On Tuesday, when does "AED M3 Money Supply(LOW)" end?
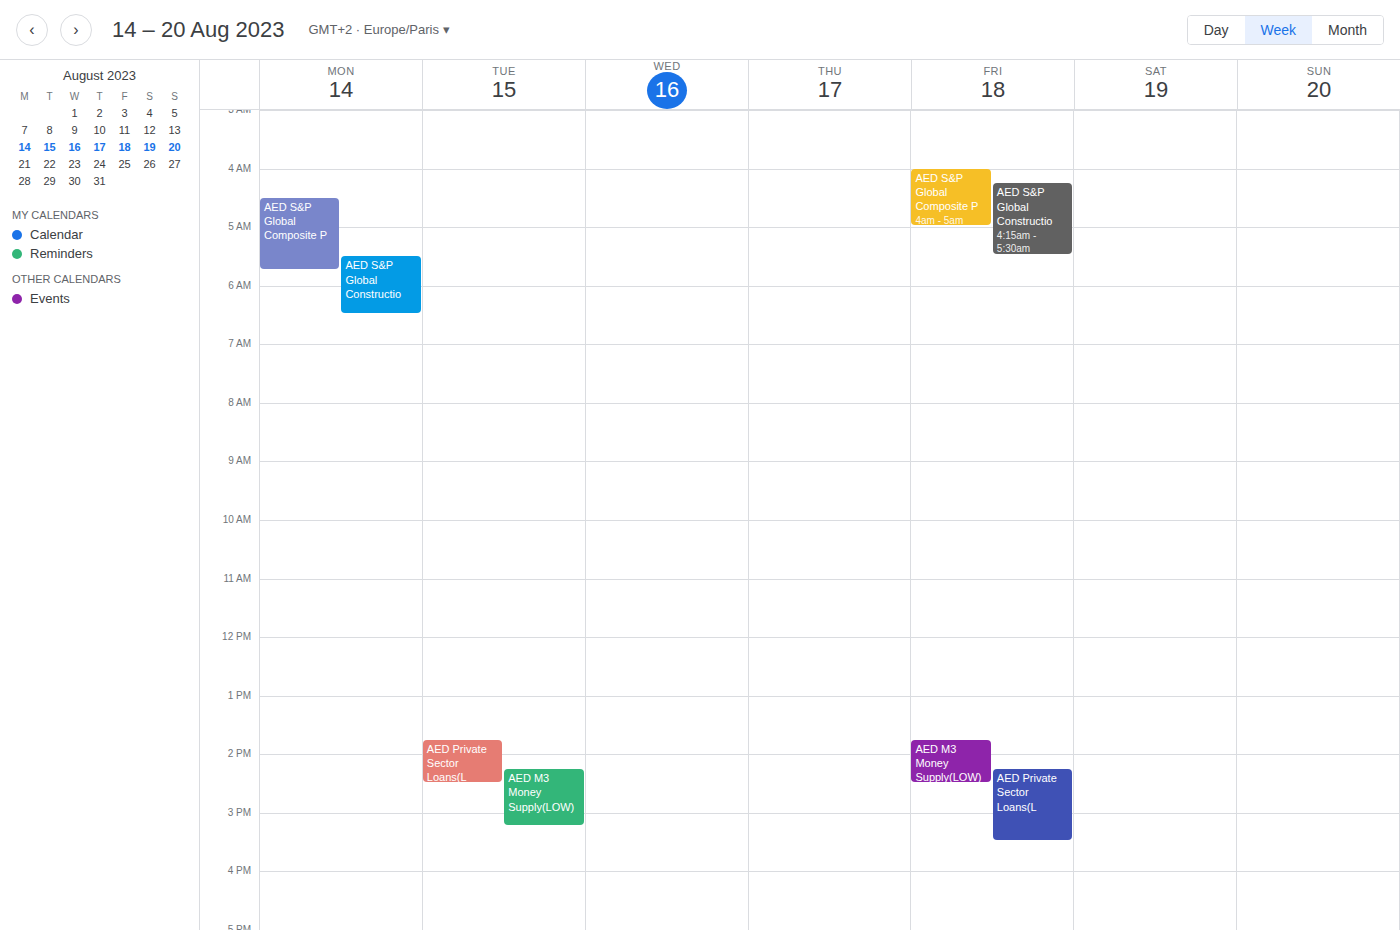
3:15 PM